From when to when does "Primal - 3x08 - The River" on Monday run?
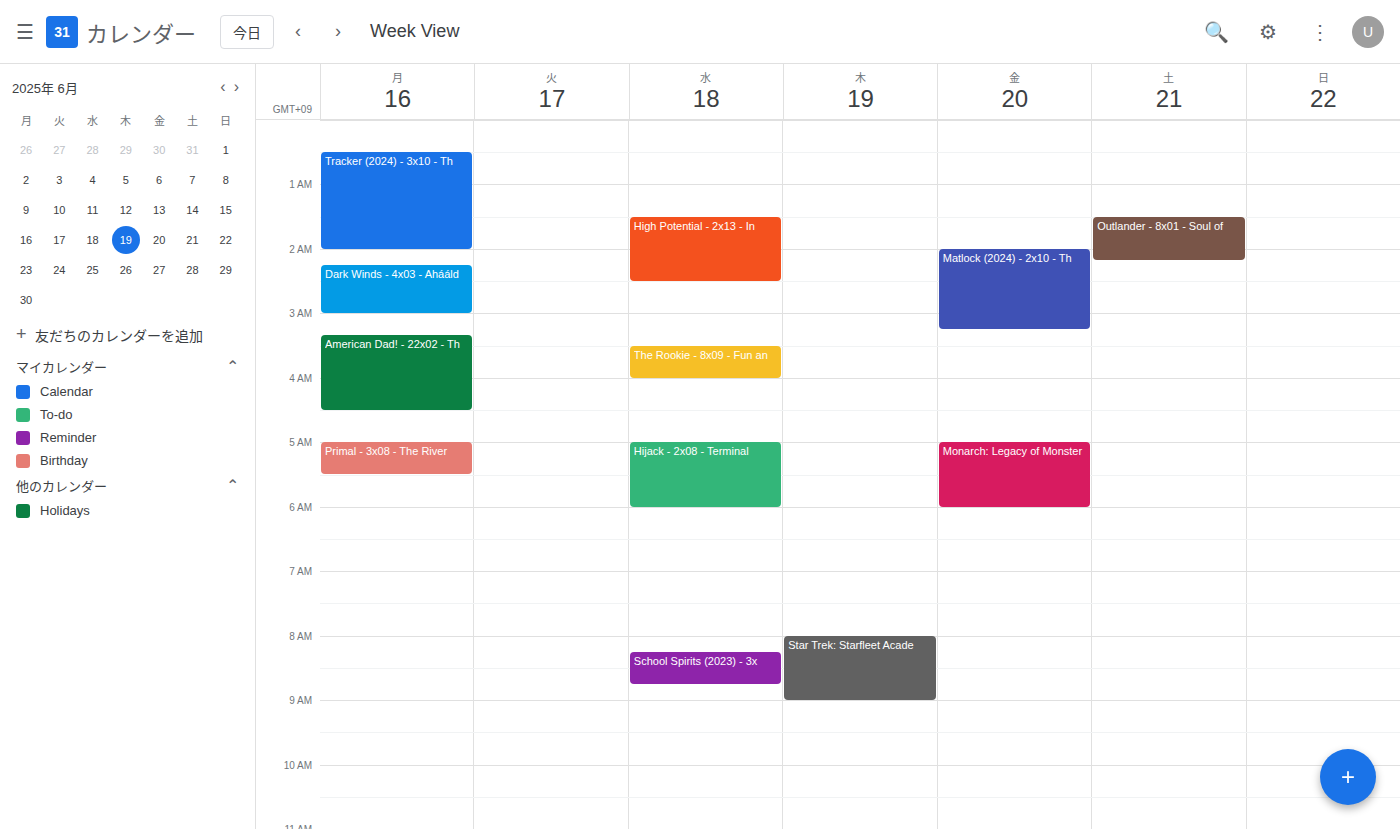
5:00 AM to 5:30 AM